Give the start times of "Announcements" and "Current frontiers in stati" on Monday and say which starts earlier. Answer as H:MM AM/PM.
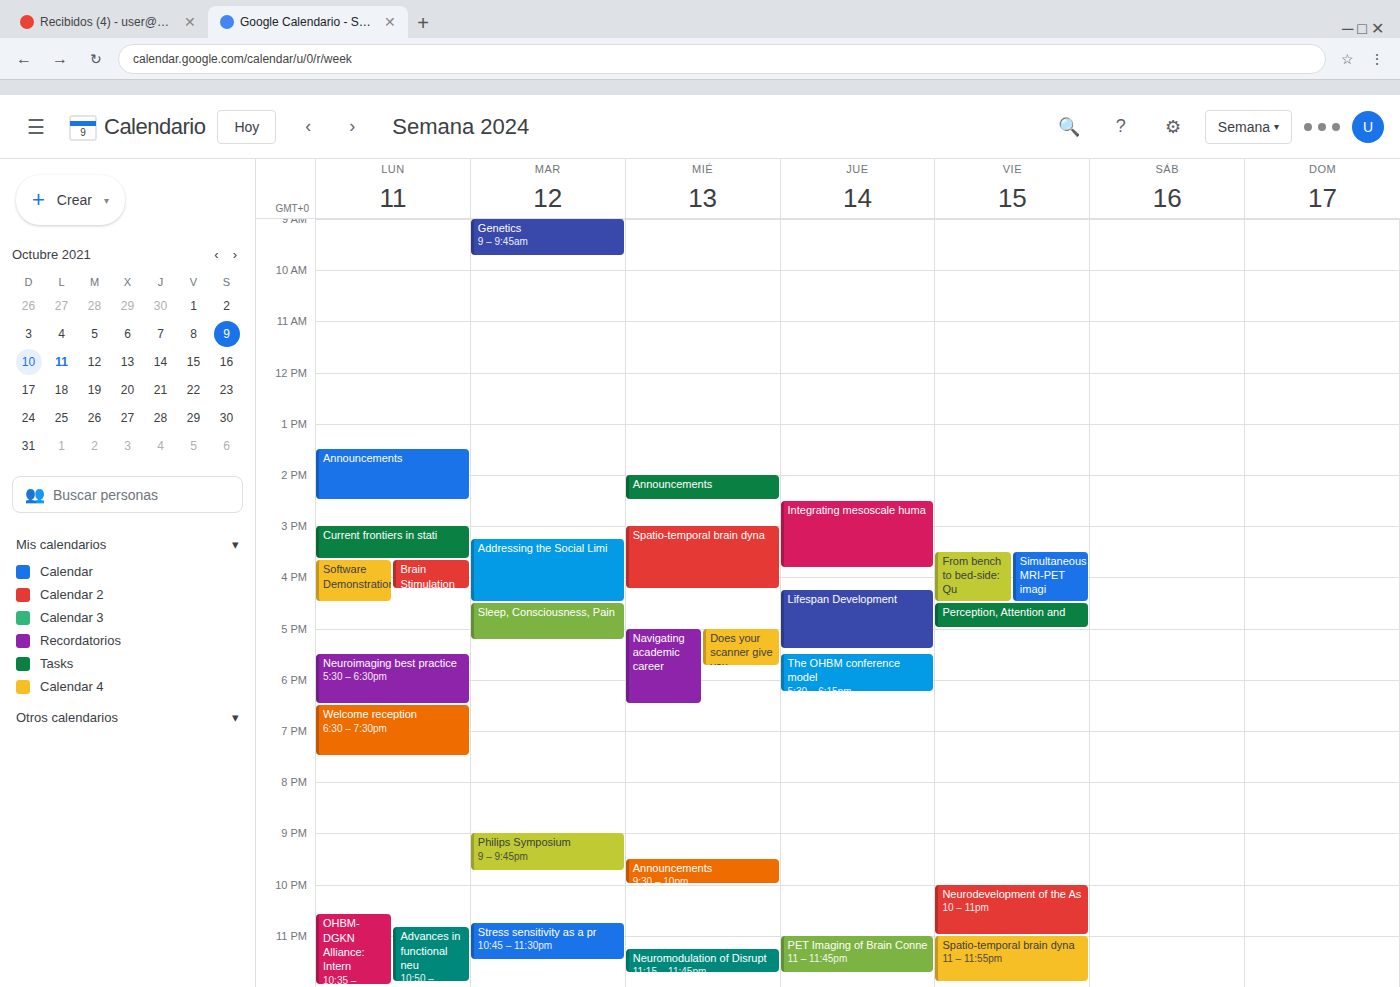
"Announcements" 1:30 PM; "Current frontiers in stati" 3:00 PM.